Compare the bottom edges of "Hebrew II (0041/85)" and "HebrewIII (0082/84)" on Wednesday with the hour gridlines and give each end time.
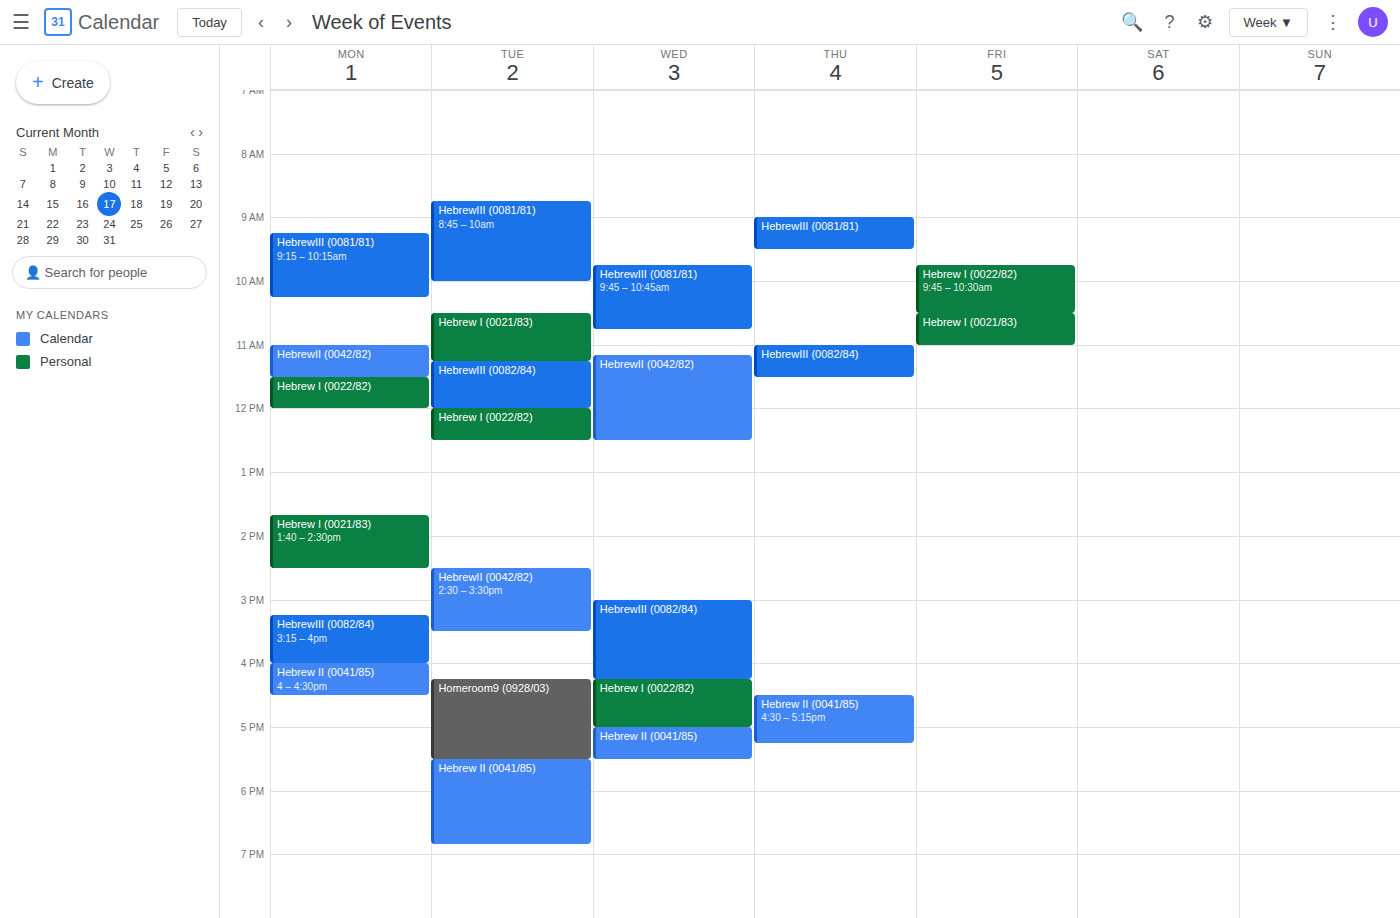
"Hebrew II (0041/85)": 5:30 PM, halfway between the 5 PM and 6 PM lines. "HebrewIII (0082/84)": 4:15 PM, neither: a quarter of the way from the 4 PM line to the 5 PM line.